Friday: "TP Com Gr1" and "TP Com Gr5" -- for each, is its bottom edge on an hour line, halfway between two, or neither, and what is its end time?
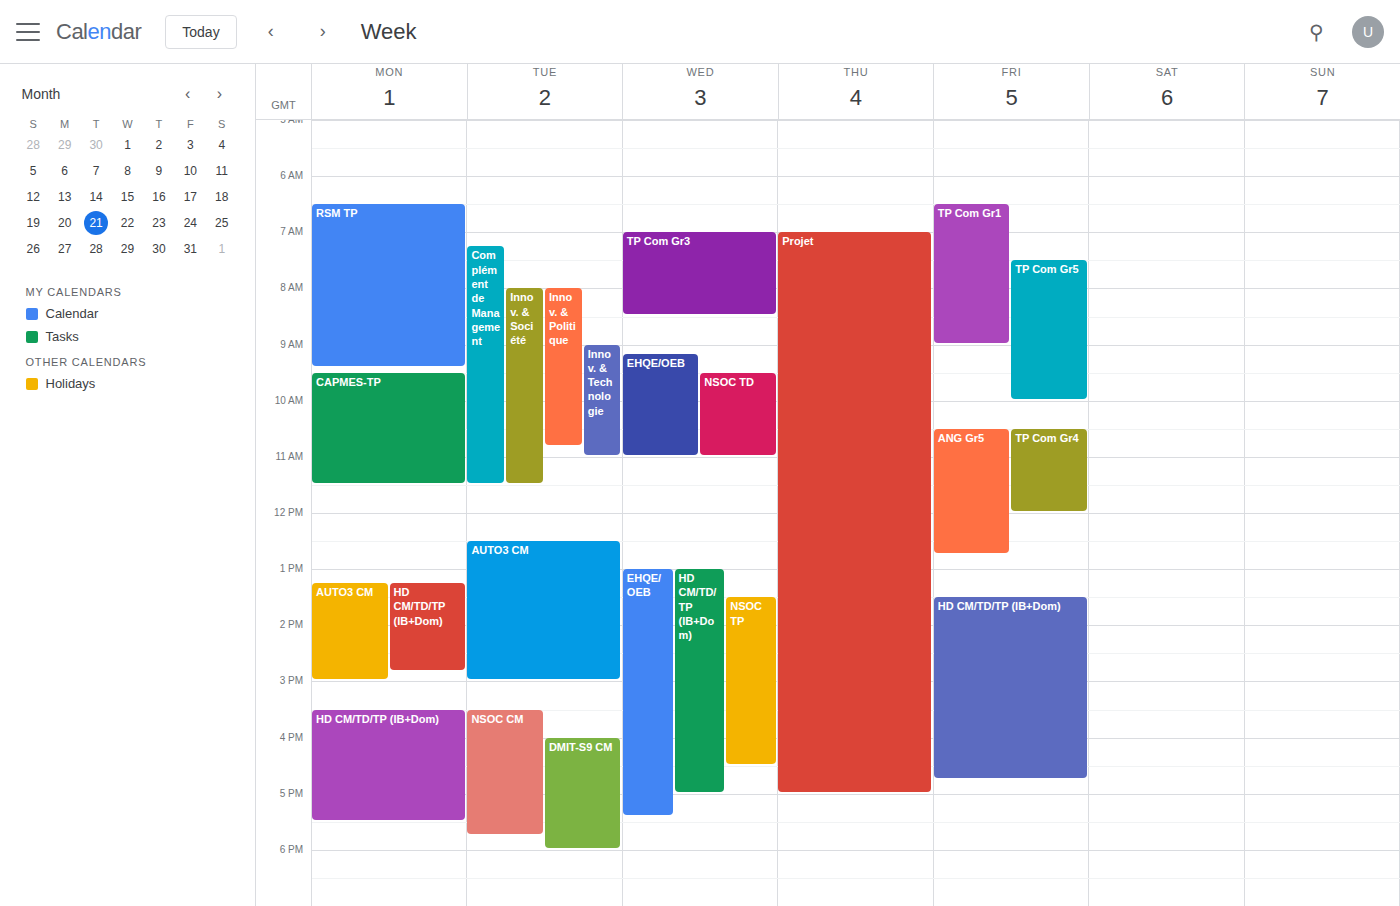
"TP Com Gr1": 9:00 AM, exactly on the 9 AM line. "TP Com Gr5": 10:00 AM, exactly on the 10 AM line.